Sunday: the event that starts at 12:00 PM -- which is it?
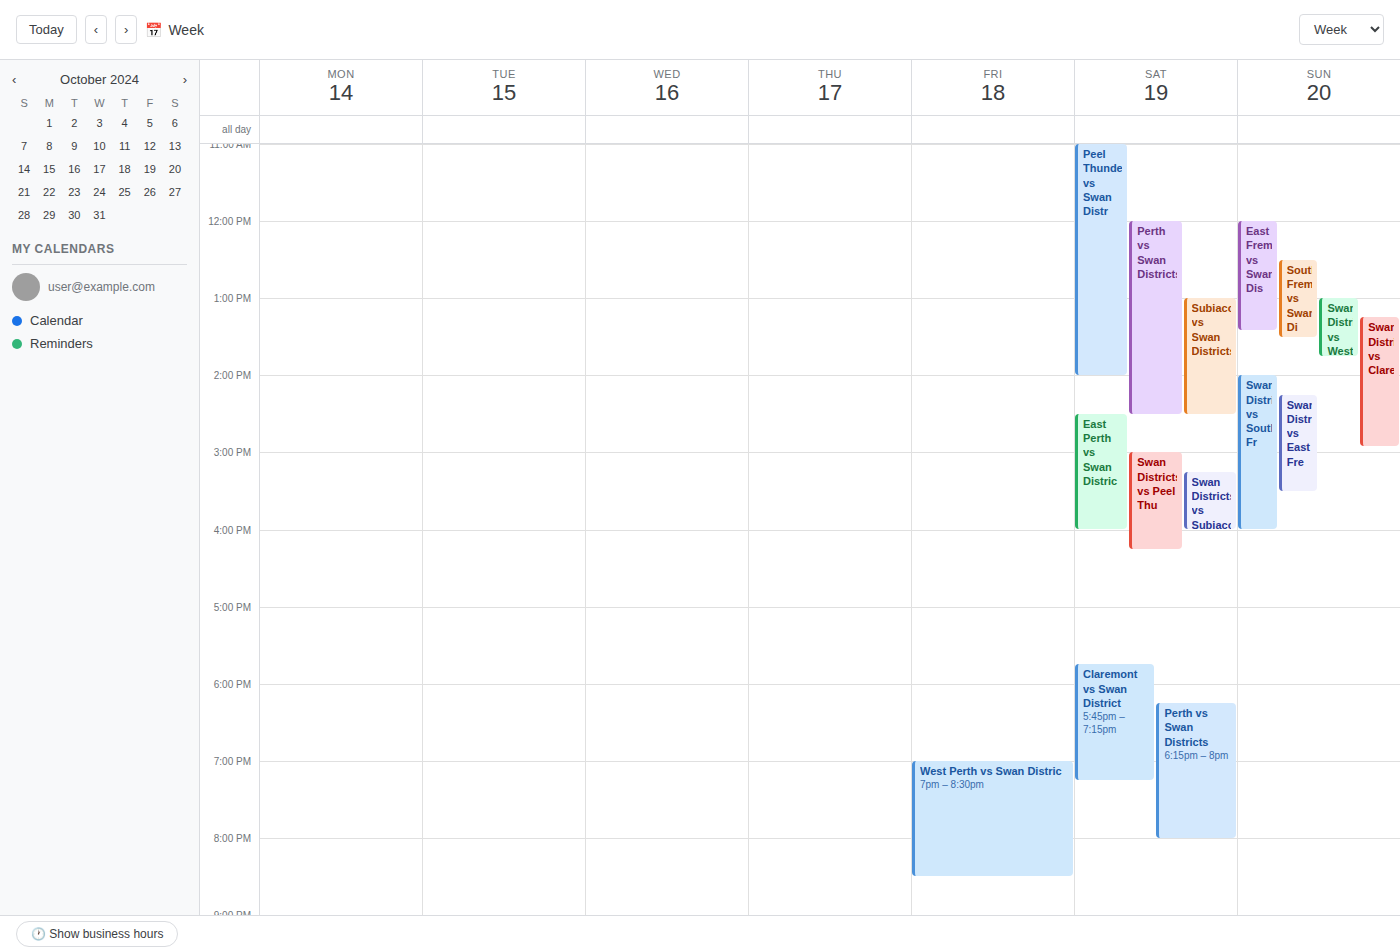
"East Fremantle vs Swan Dis"